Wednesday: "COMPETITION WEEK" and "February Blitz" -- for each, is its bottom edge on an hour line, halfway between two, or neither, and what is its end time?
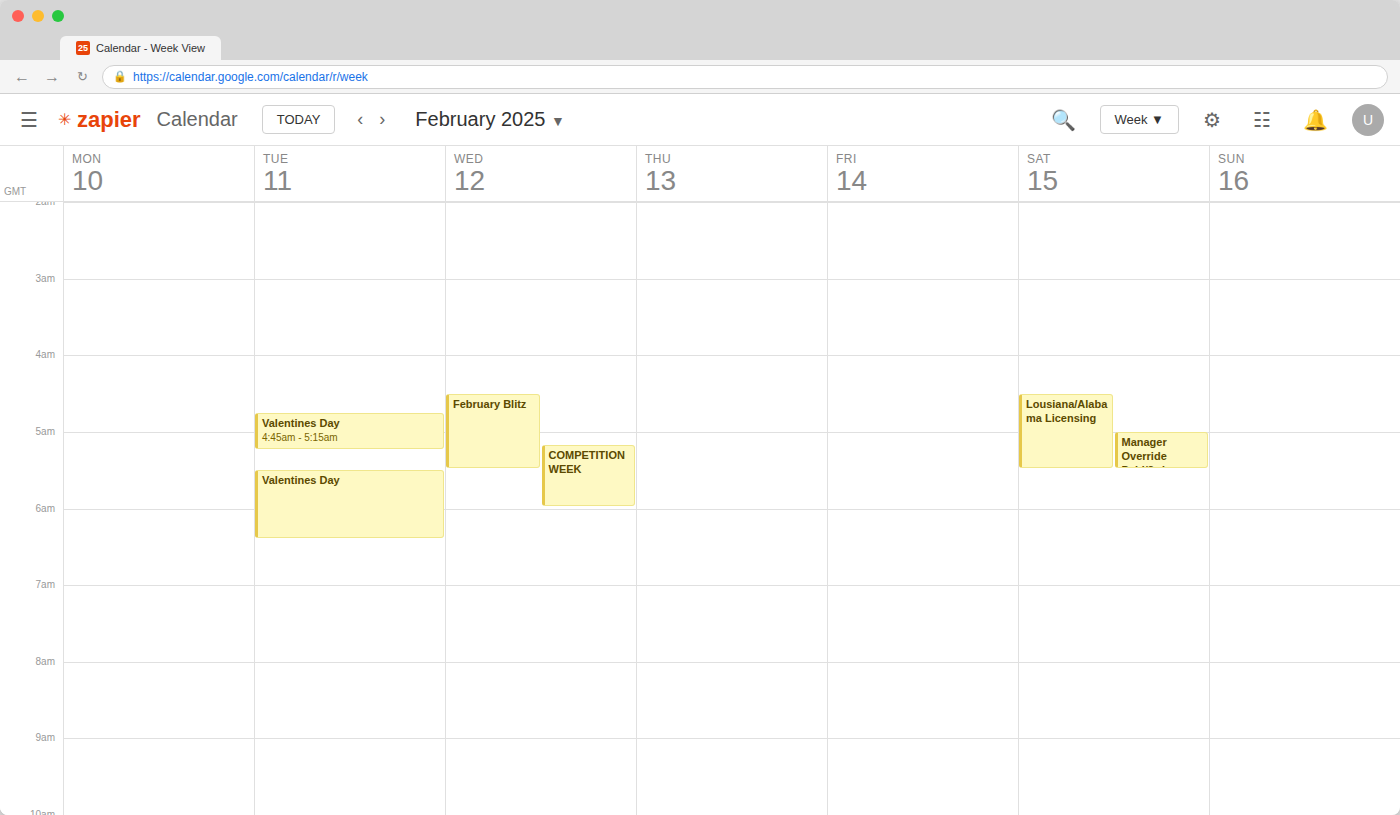
"COMPETITION WEEK": 06:00, exactly on the 06:00 line. "February Blitz": 05:30, halfway between the 05:00 and 06:00 lines.